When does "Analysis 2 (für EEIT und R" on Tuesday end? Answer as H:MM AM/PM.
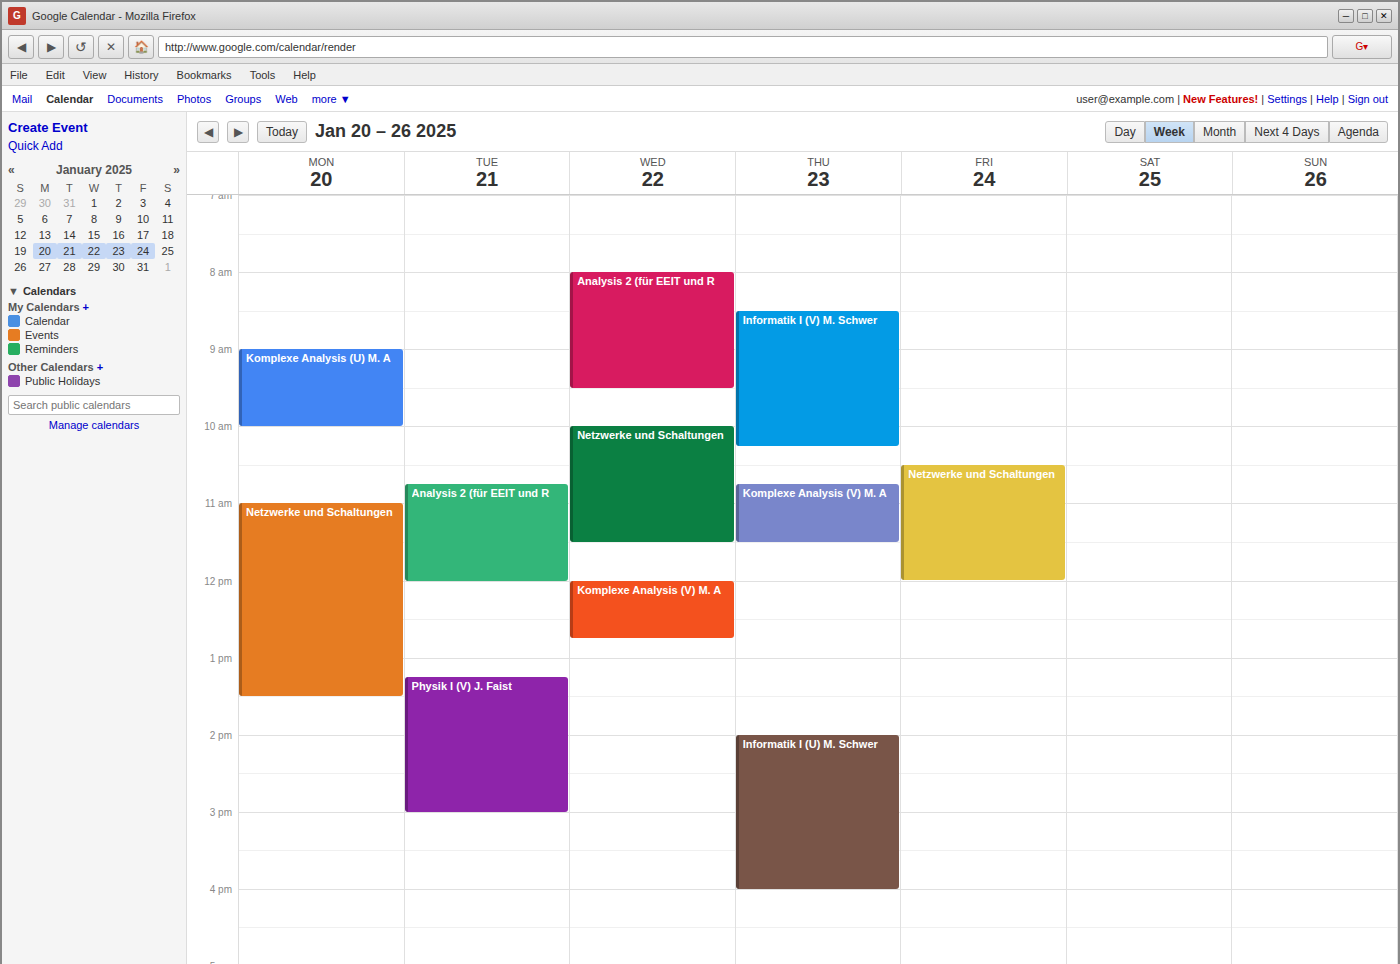
12:00 PM